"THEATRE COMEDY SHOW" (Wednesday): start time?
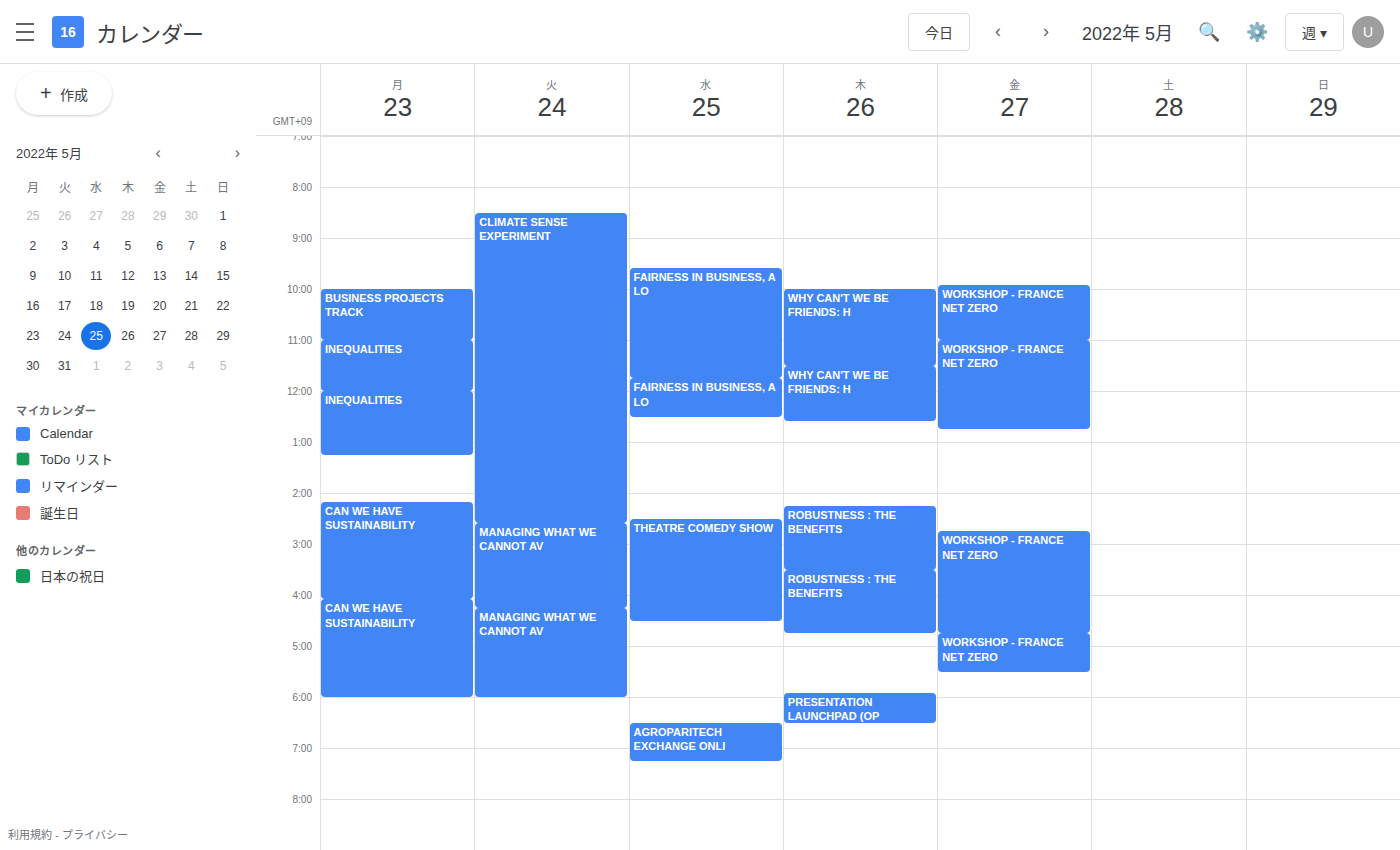
2:30 PM